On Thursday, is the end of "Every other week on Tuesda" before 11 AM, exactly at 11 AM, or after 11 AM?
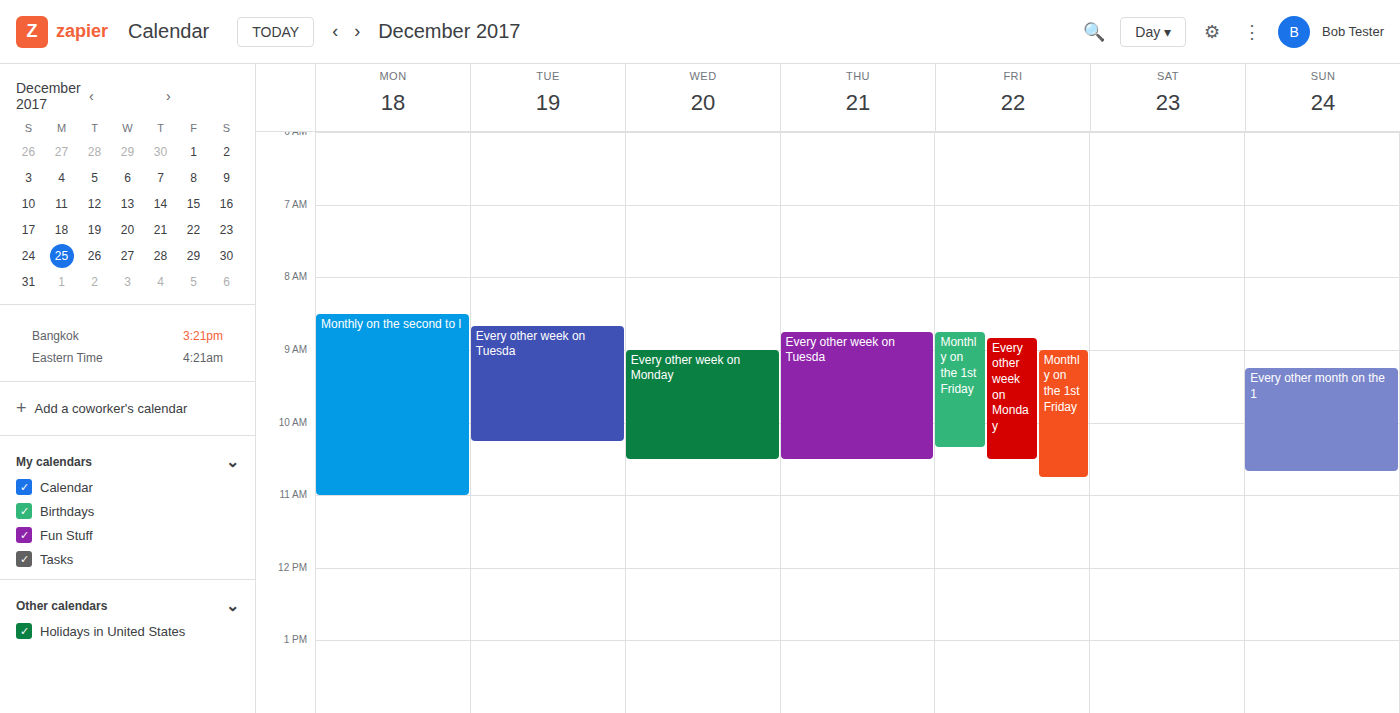
10:30 AM -- before 11 AM, 30 minutes above the 11 AM line.